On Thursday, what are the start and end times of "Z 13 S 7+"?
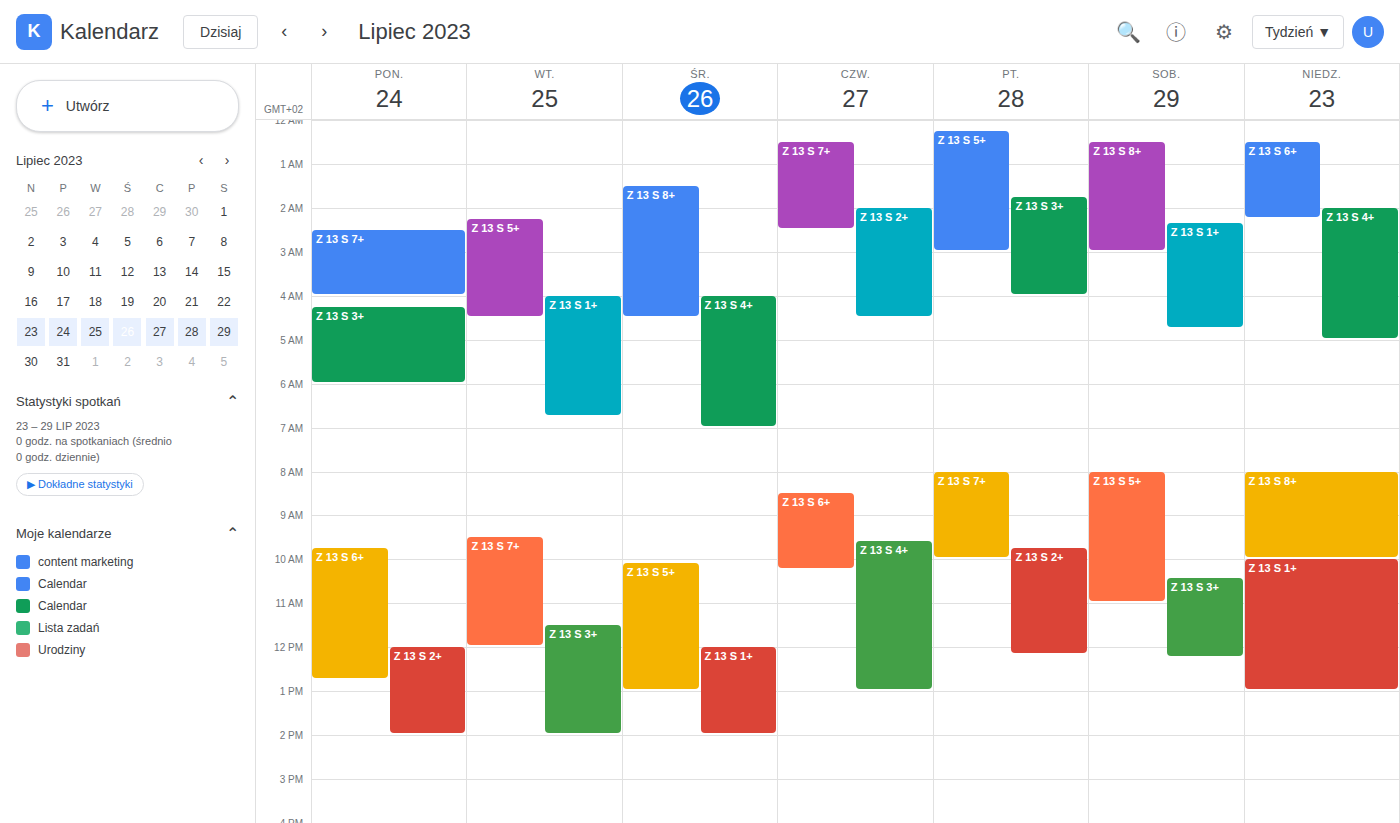
00:30 to 02:30